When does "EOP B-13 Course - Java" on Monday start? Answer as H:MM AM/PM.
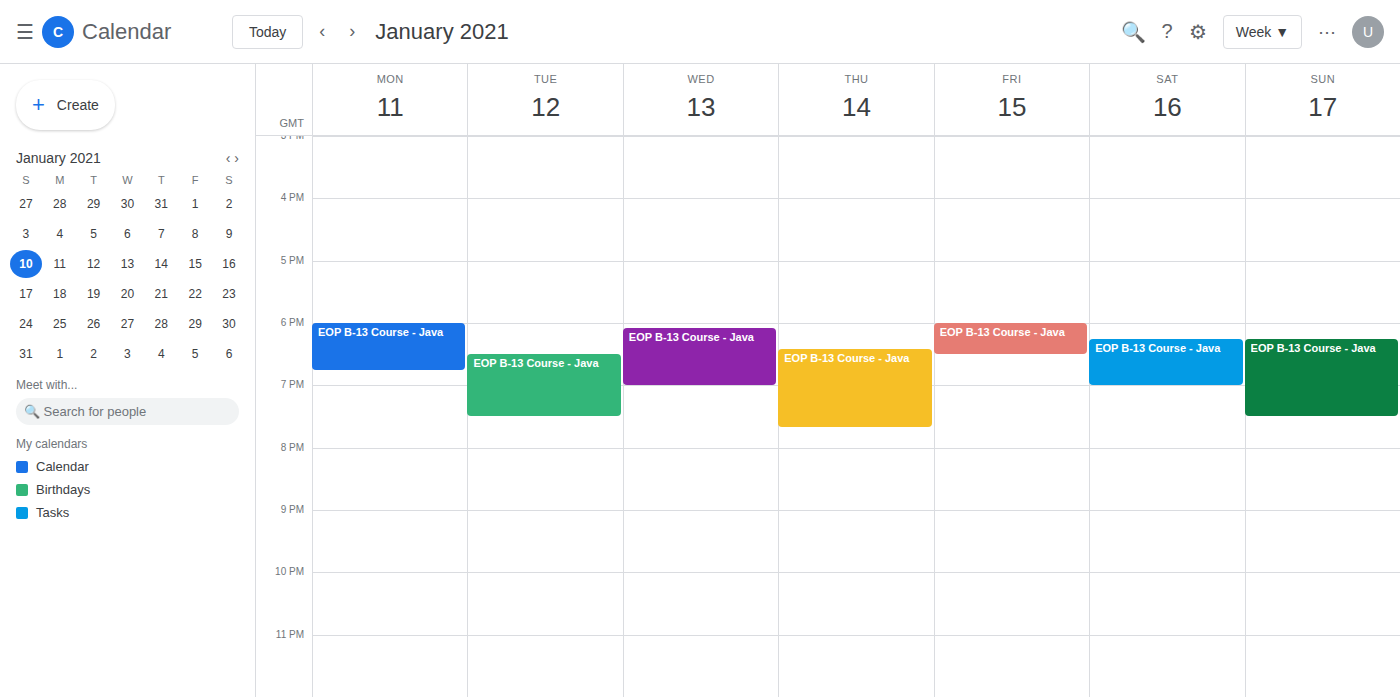
6:00 PM